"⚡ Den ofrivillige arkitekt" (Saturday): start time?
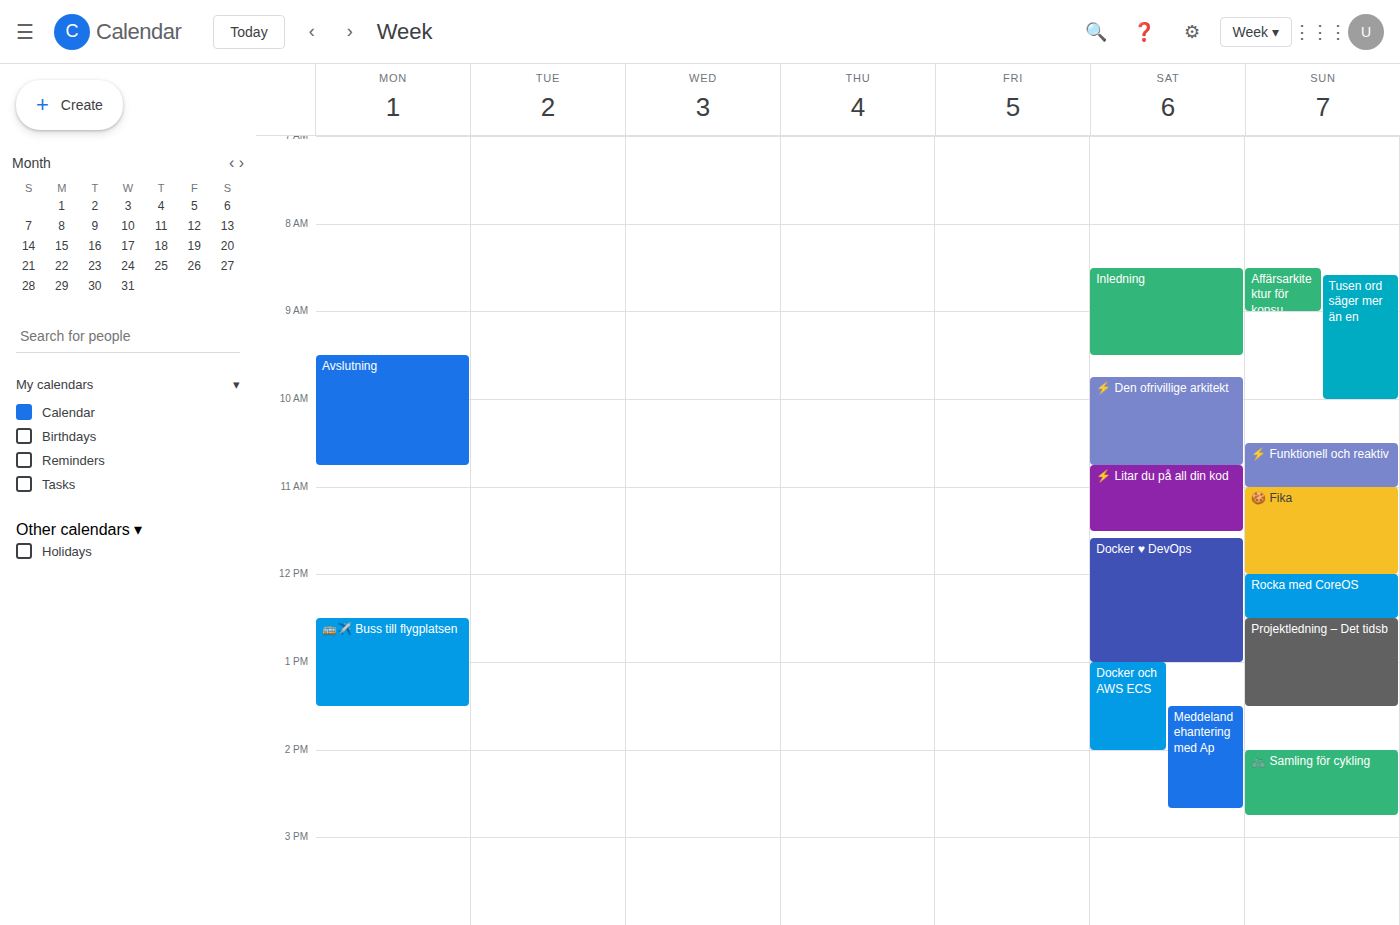
9:45 AM